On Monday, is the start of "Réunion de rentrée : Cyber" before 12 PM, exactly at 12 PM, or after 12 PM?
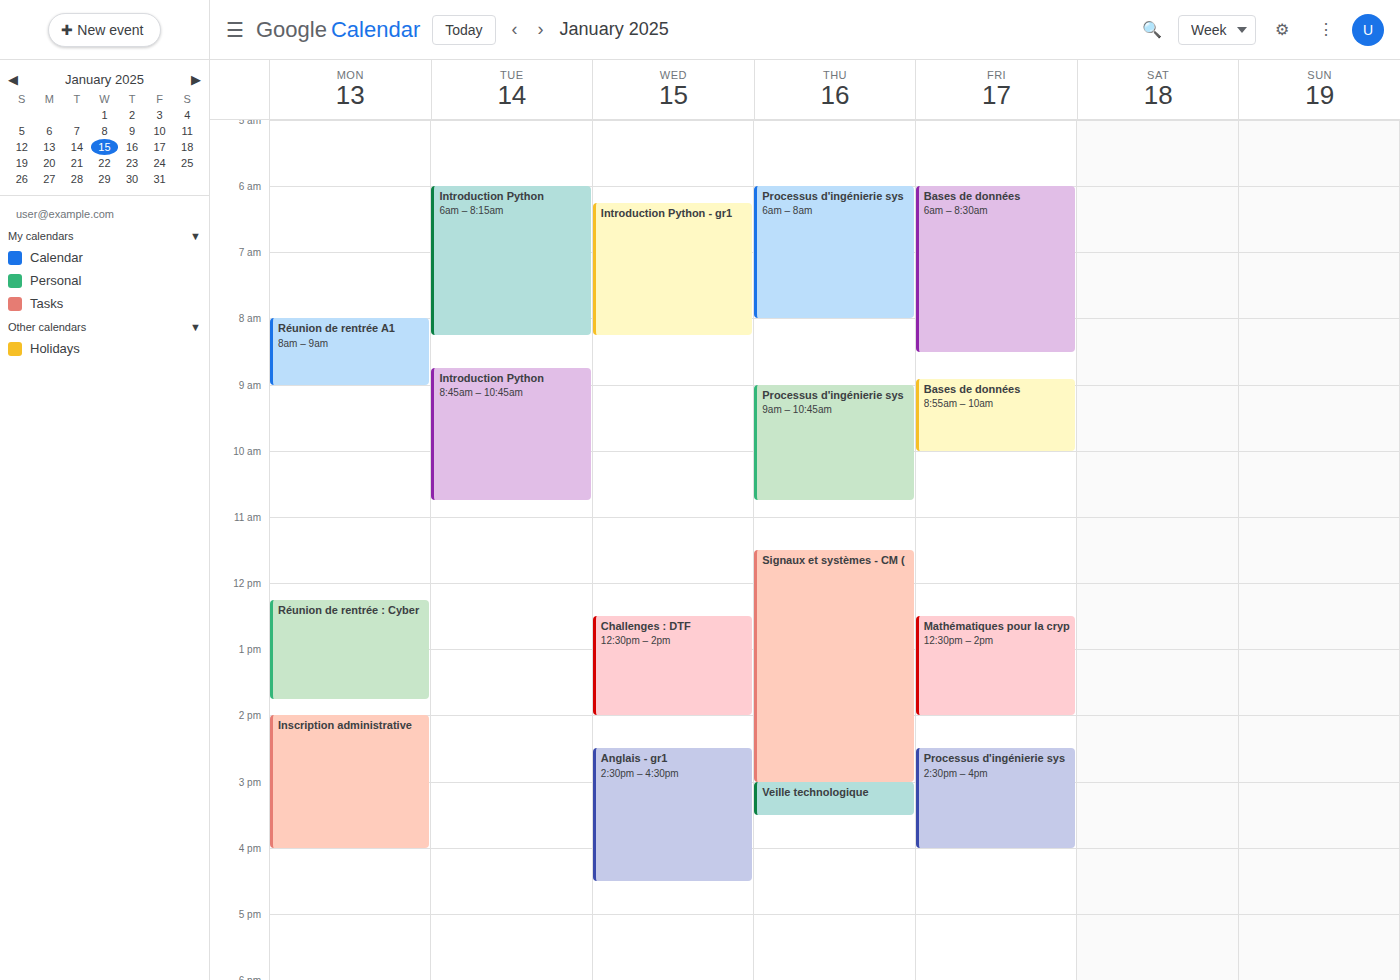
12:15 PM -- after 12 PM, 15 minutes below the 12 PM line.